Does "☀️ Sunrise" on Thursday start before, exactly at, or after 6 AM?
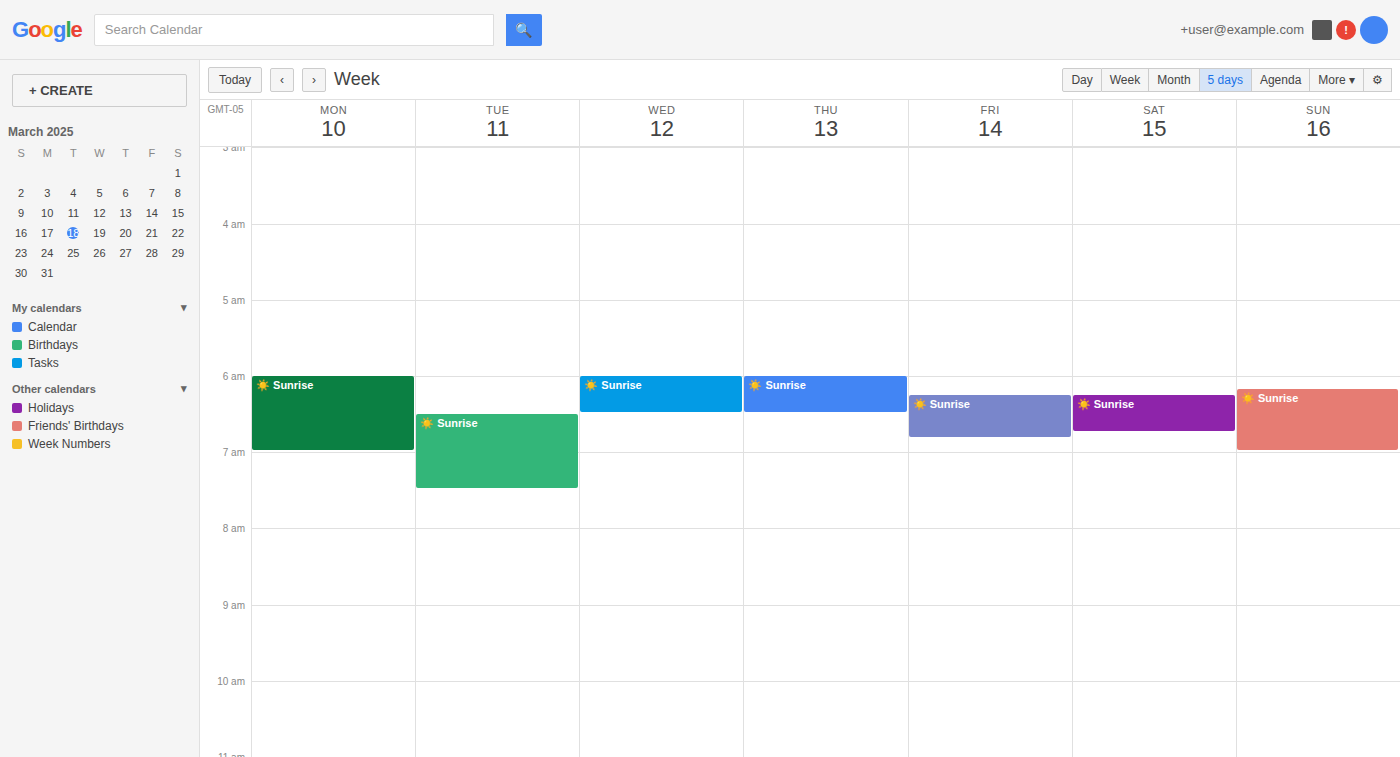
6:00 AM -- exactly at 6 AM, on the 6 AM line.